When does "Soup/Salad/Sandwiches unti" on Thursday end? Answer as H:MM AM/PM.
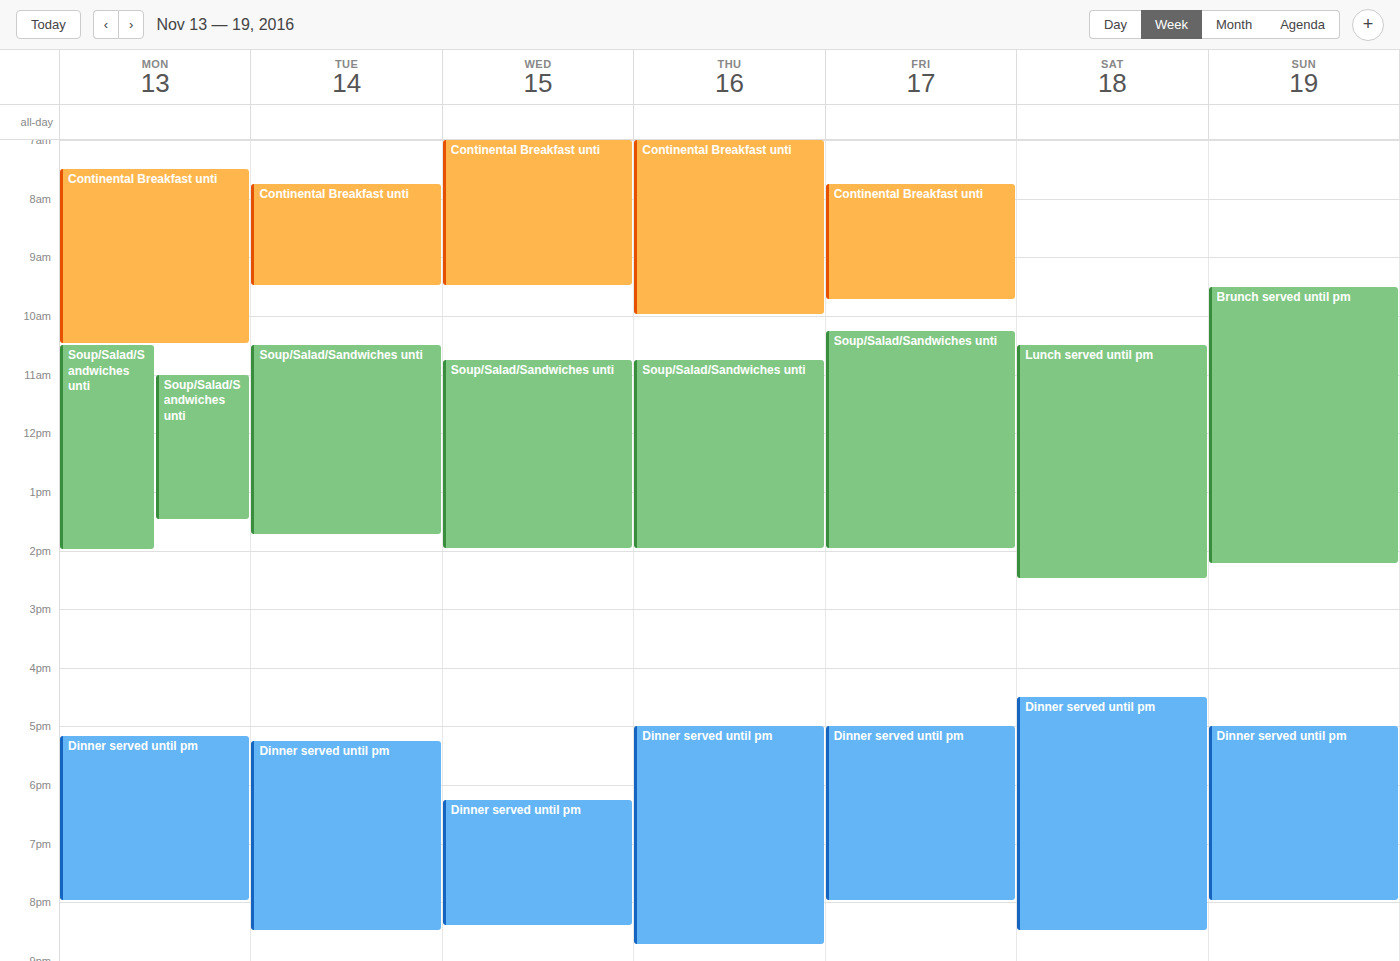
2:00 PM